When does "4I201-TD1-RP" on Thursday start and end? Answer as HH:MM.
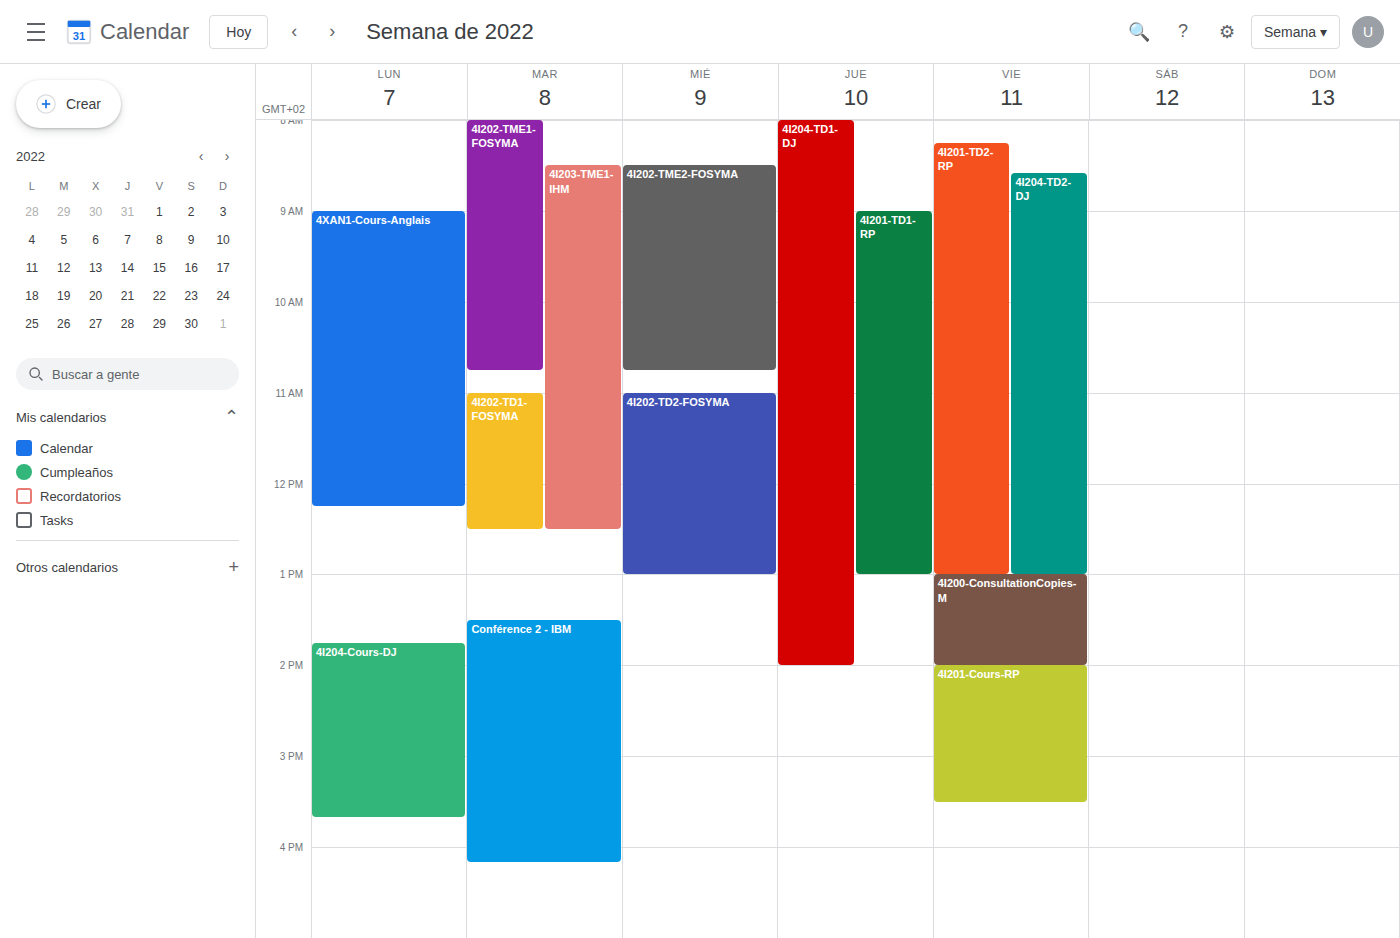
09:00 to 13:00